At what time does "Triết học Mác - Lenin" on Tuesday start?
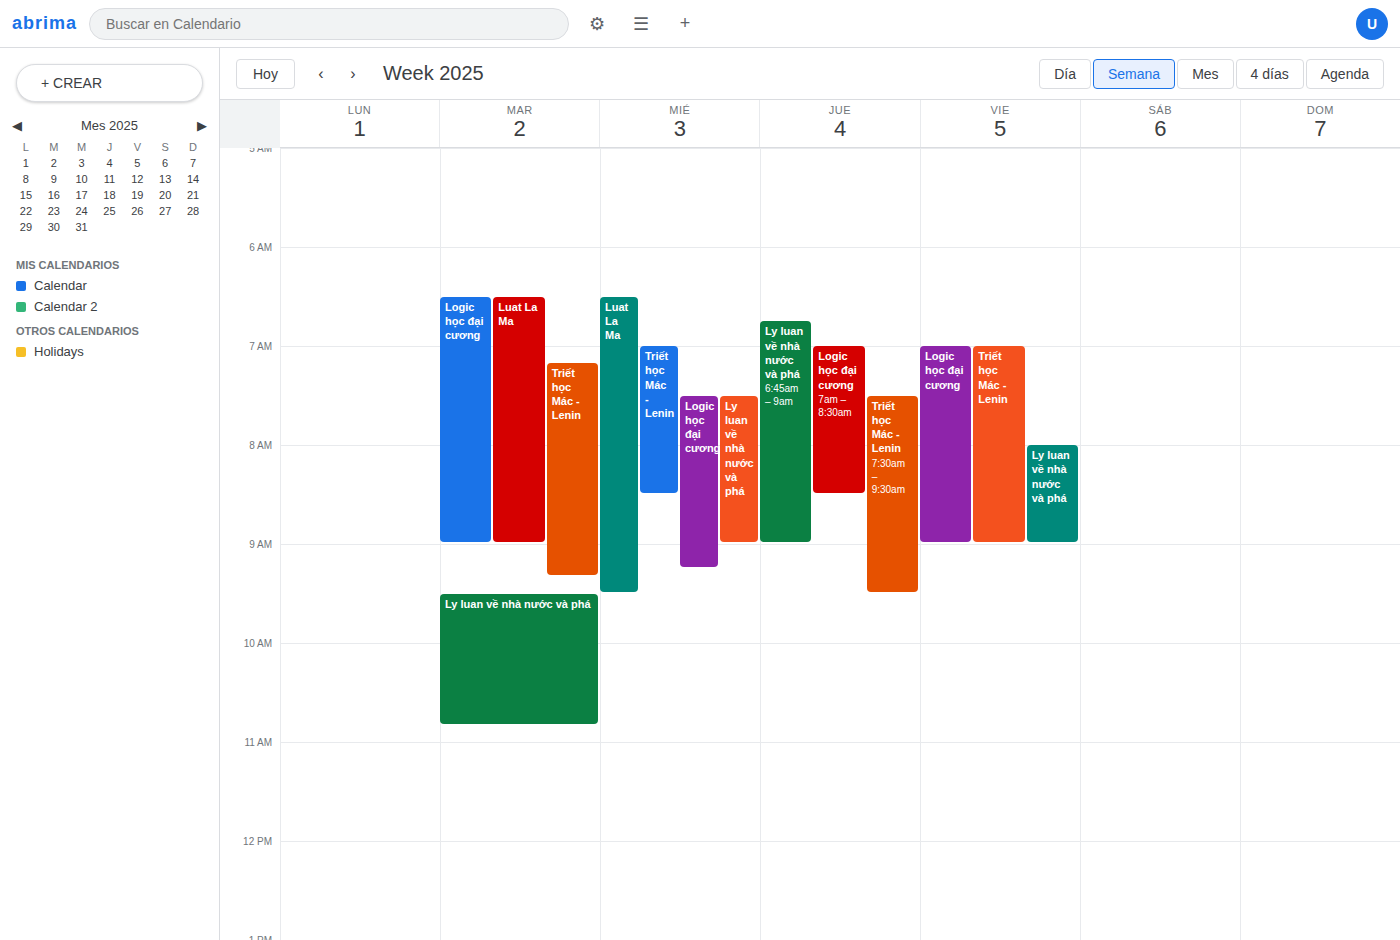
7:10 AM